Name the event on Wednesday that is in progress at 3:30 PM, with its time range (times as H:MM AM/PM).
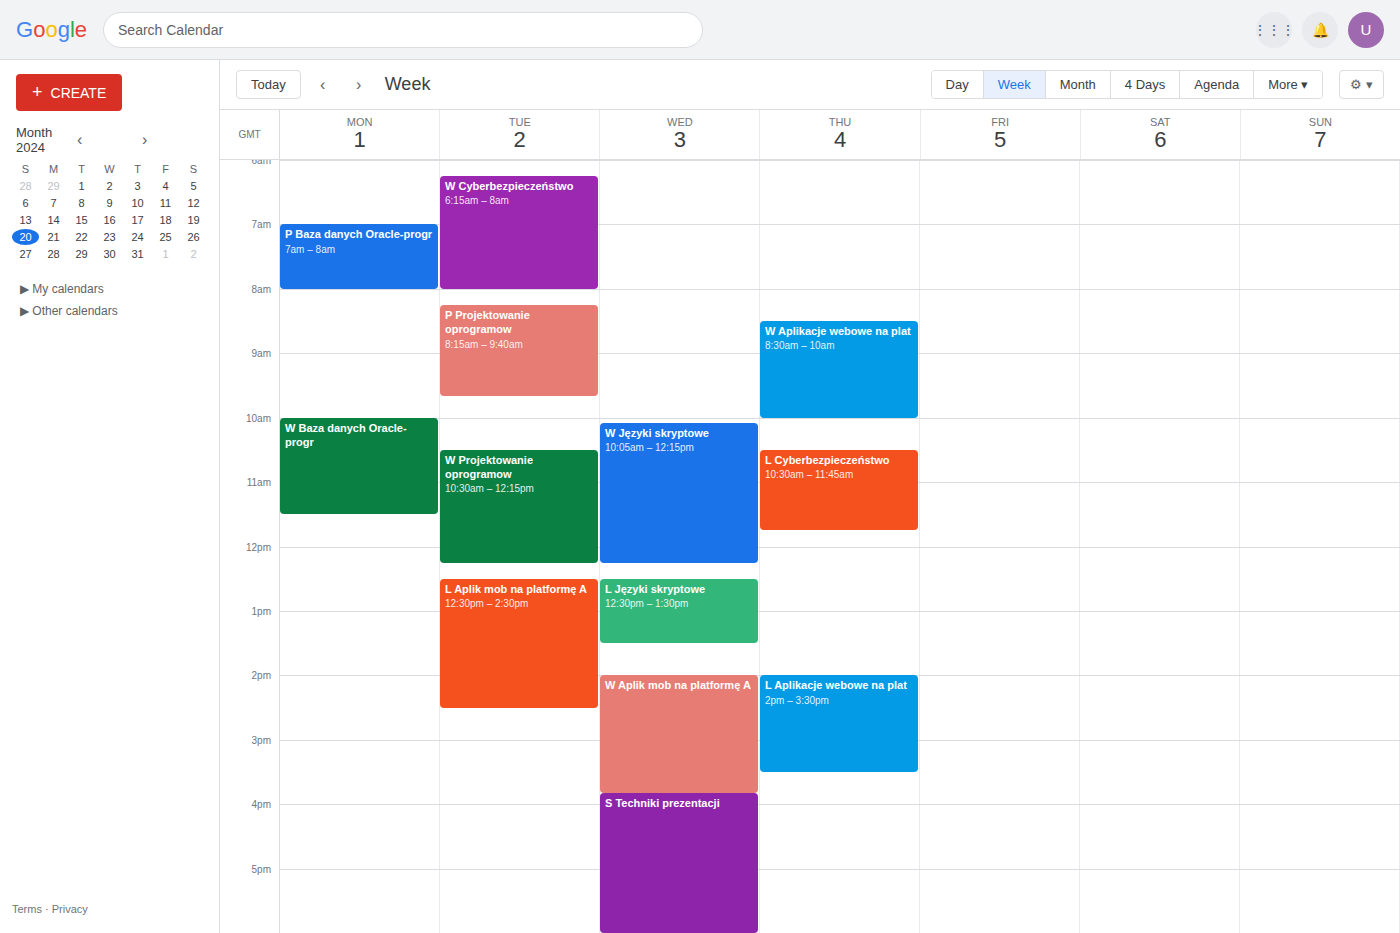
"W Aplik mob na platformę A", 2:00 PM to 3:50 PM